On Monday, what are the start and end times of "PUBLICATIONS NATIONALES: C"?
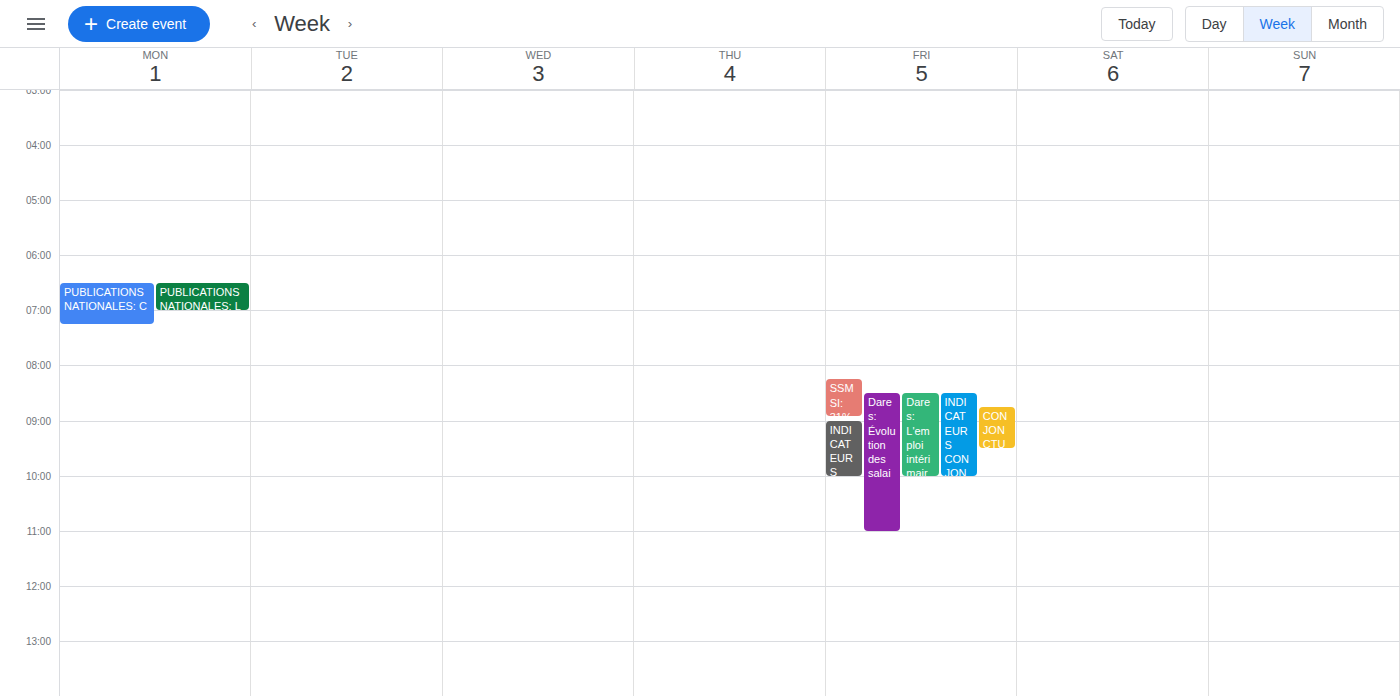
6:30 AM to 7:15 AM